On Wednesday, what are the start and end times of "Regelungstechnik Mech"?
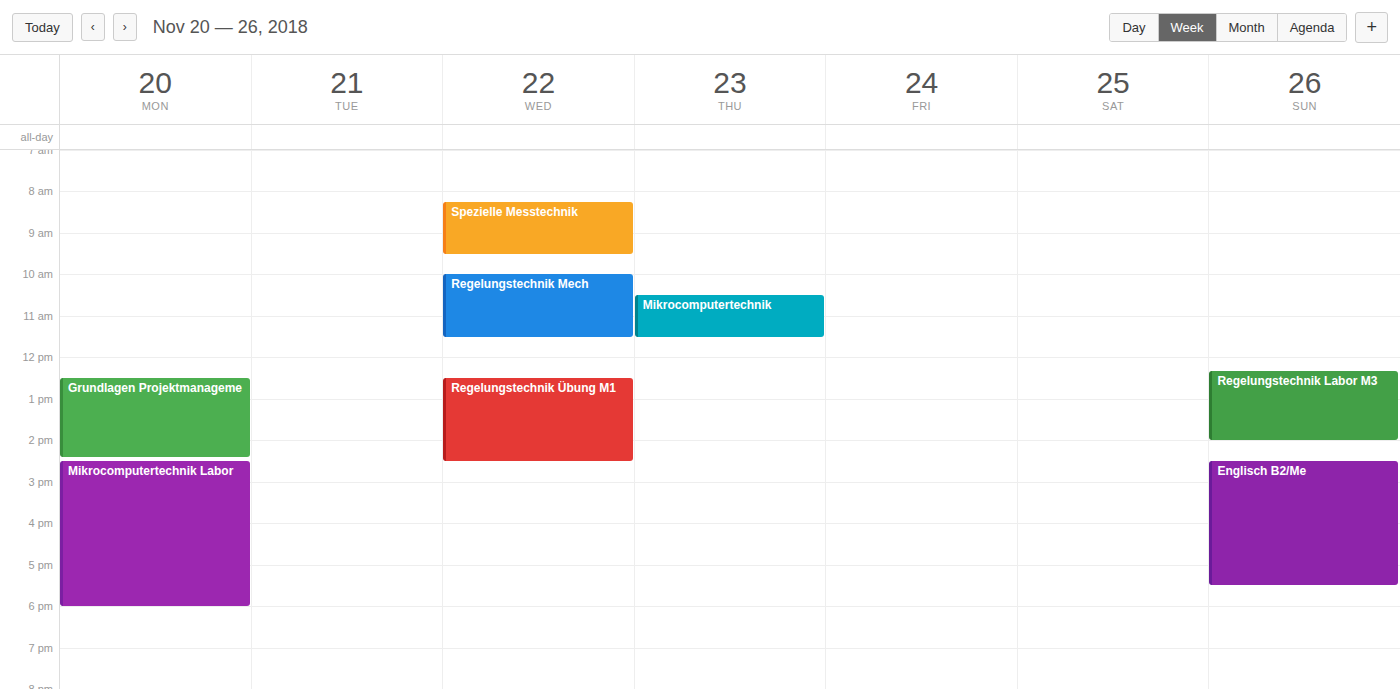
10:00 AM to 11:30 AM